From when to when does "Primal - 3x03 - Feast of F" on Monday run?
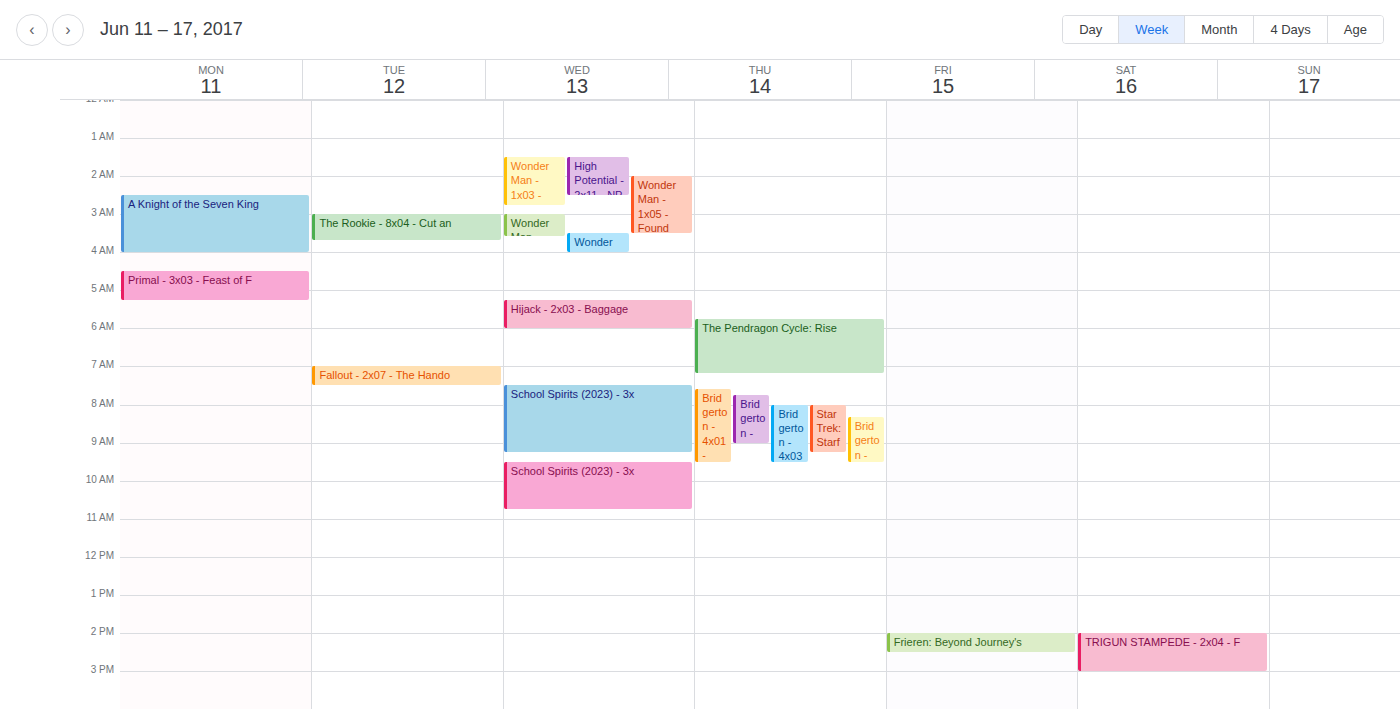
4:30 AM to 5:15 AM